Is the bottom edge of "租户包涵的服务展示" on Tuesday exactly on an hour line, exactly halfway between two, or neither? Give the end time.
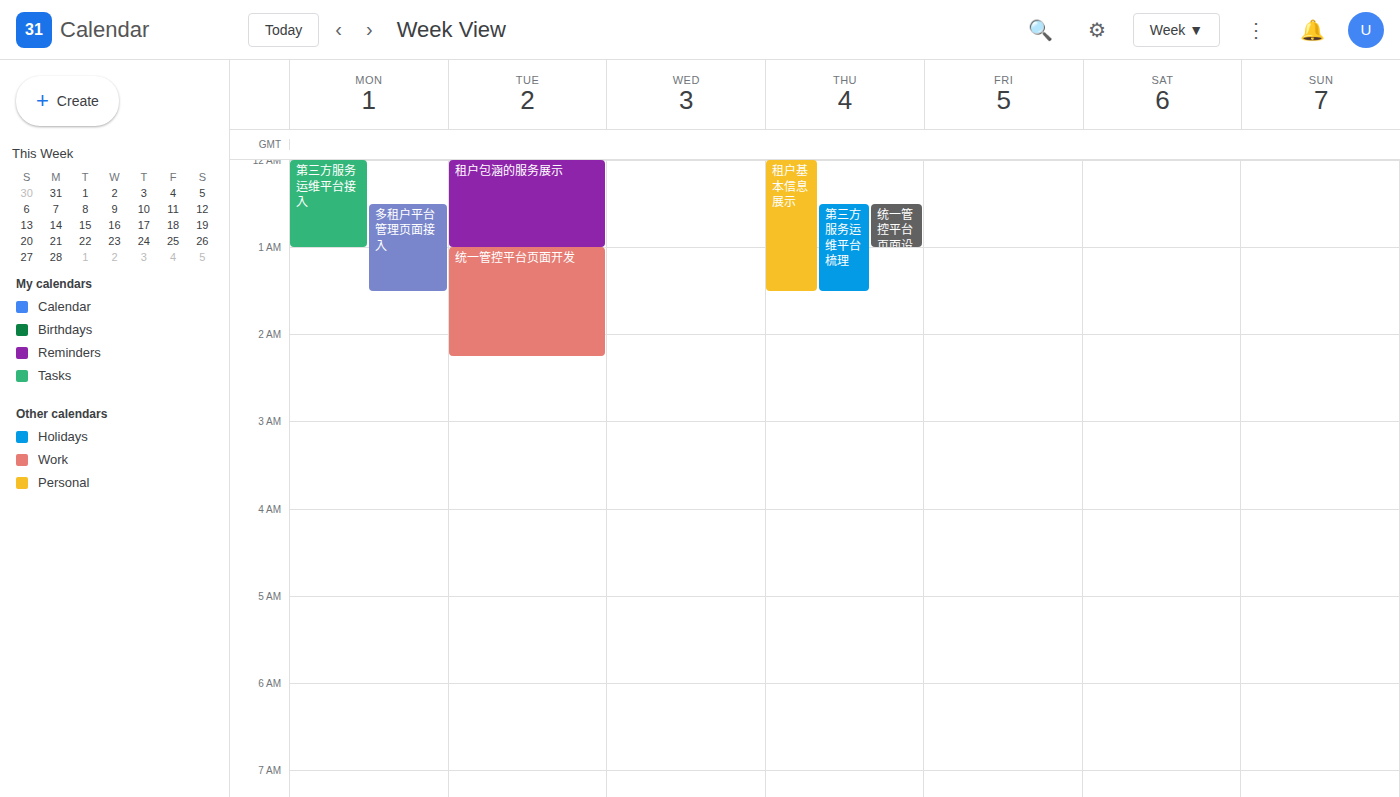
1:00 AM -- exactly on the 1 AM line.